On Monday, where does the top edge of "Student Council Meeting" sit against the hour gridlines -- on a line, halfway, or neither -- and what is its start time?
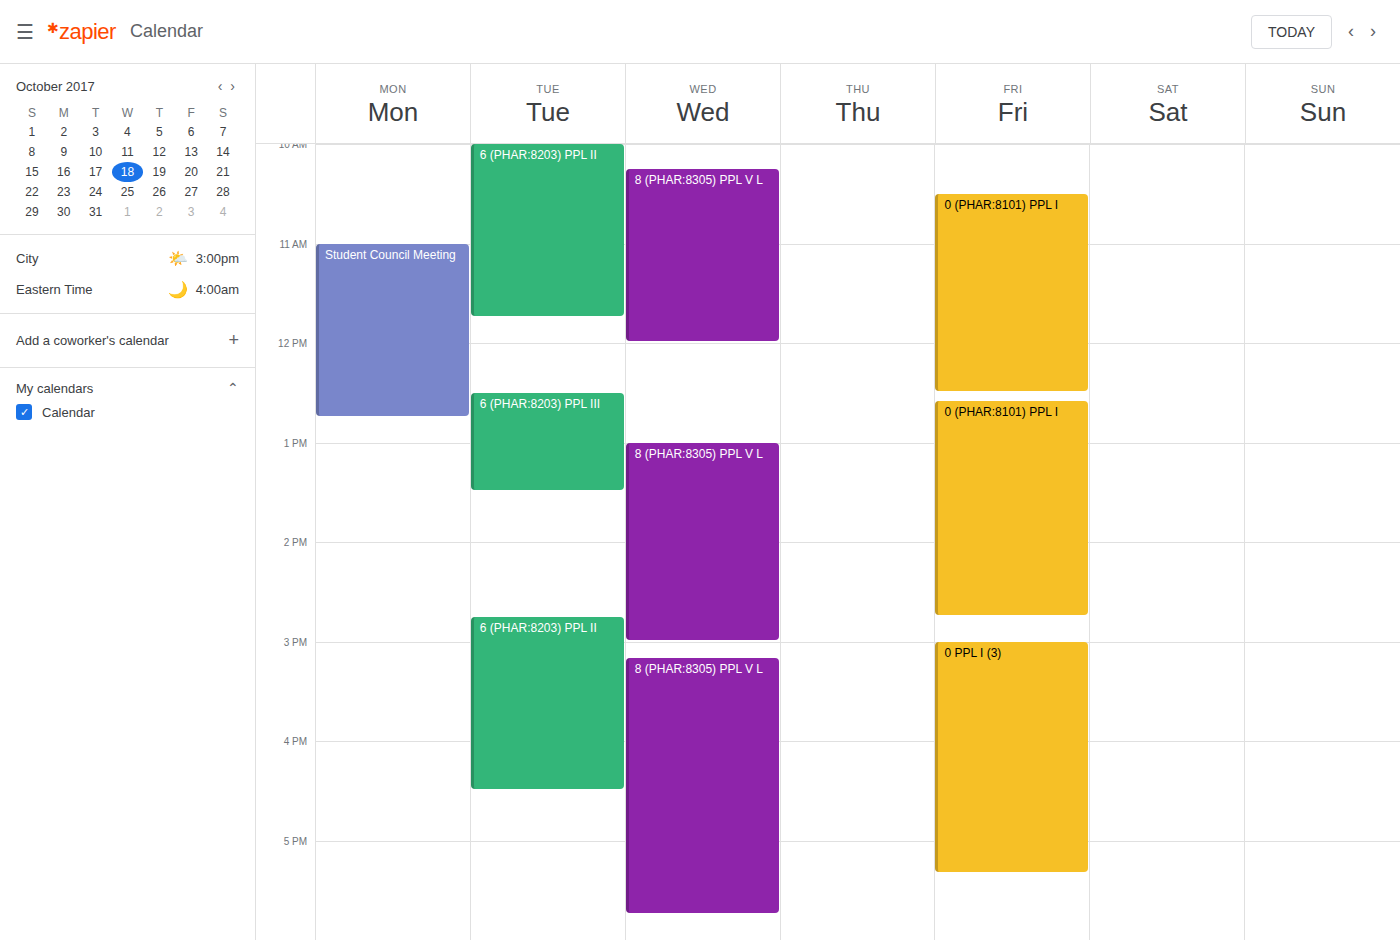
11:00 AM -- exactly on the 11 AM line.